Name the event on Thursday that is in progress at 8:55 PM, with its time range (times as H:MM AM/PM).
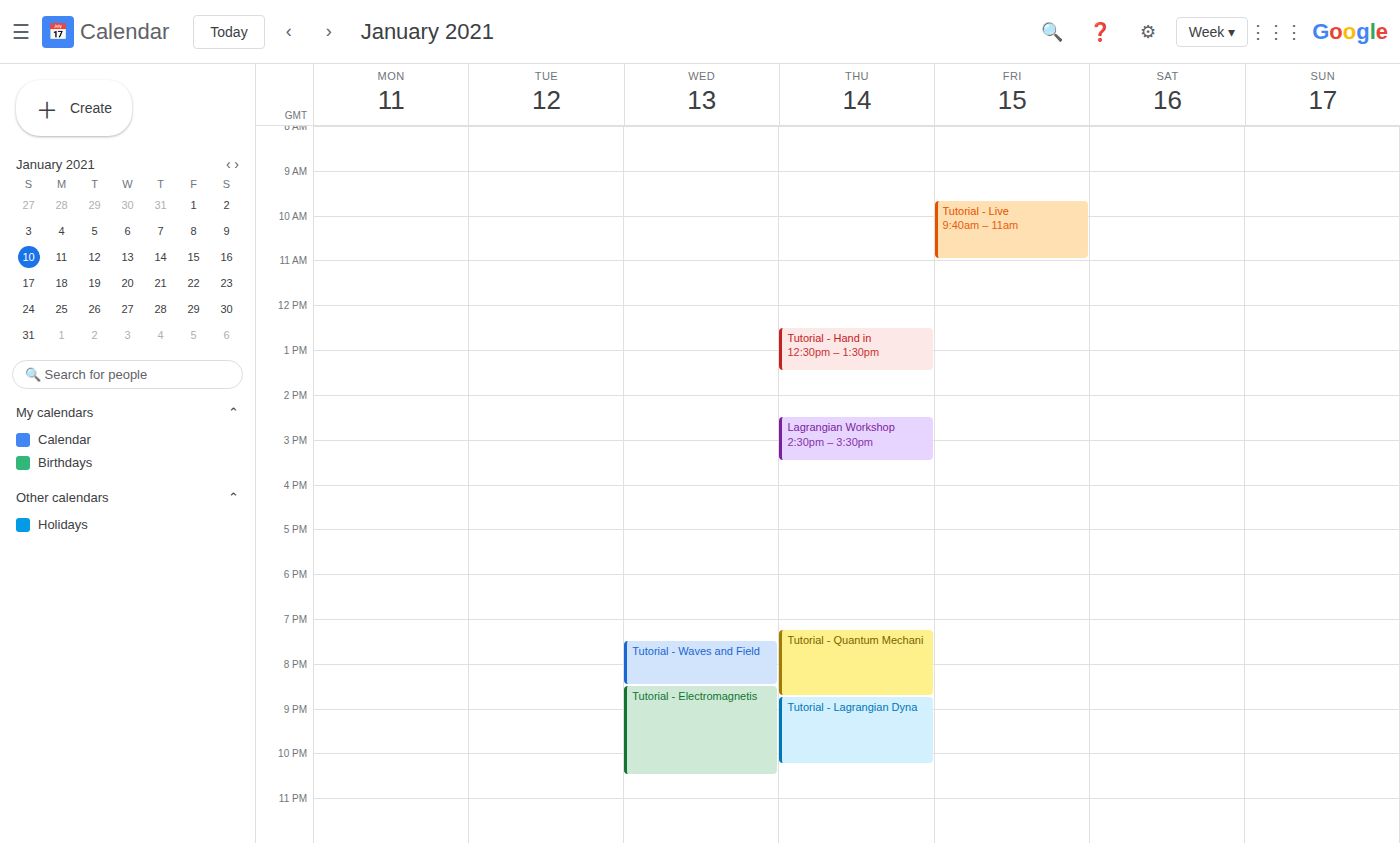
"Tutorial - Lagrangian Dyna", 8:45 PM to 10:15 PM